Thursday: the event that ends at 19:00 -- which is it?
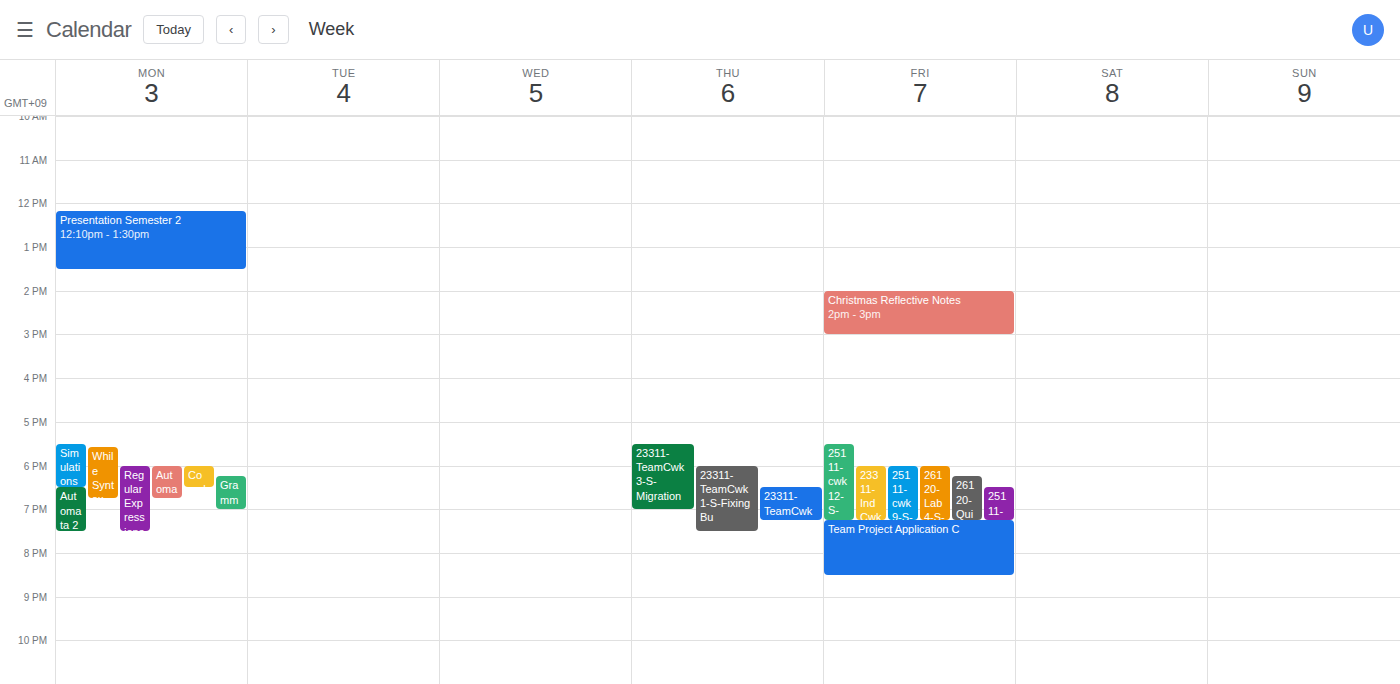
"23311-TeamCwk3-S-Migration"